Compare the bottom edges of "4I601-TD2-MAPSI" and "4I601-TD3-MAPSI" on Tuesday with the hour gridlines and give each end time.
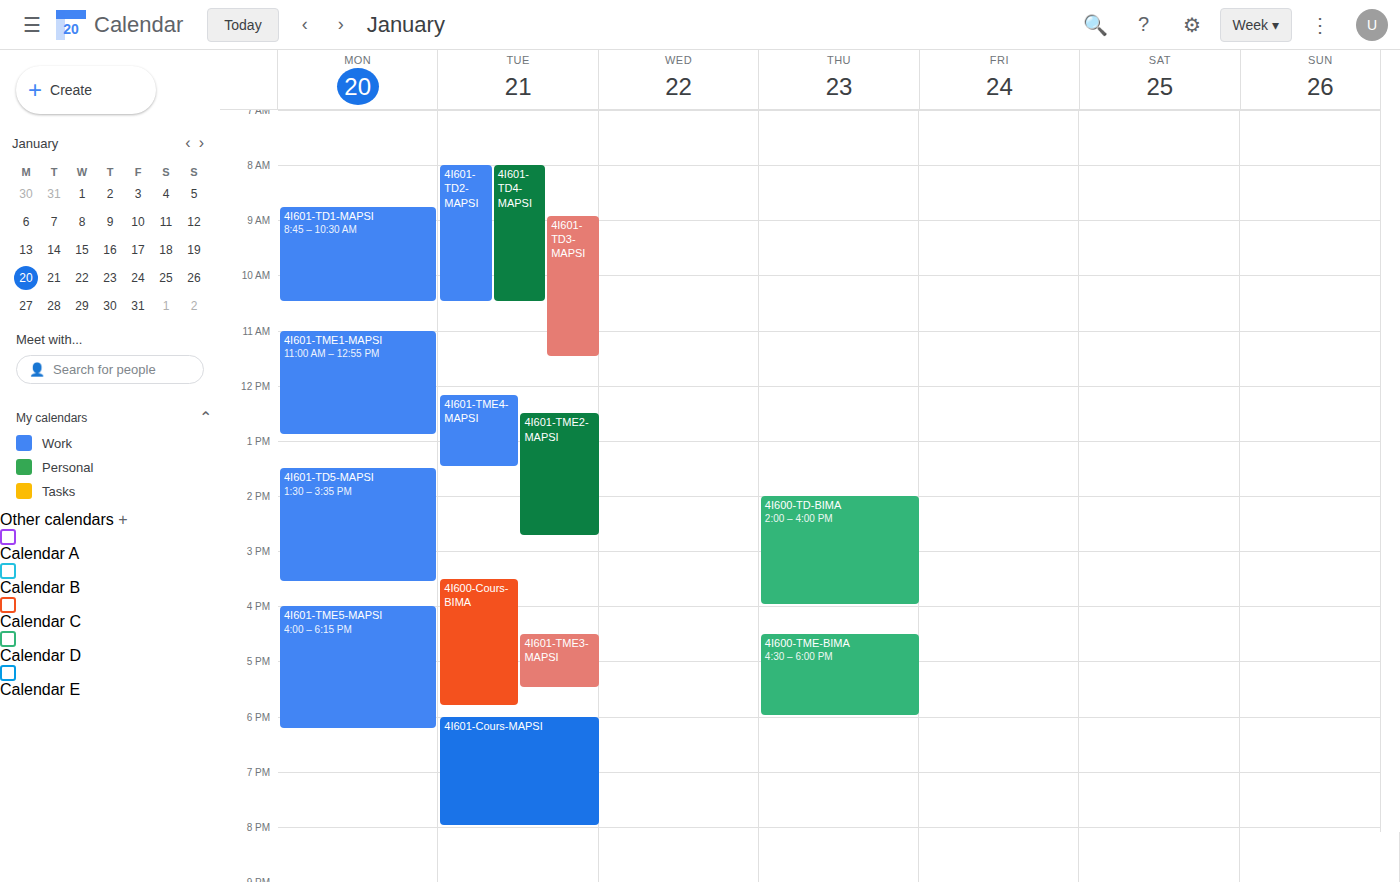
"4I601-TD2-MAPSI": 10:30 AM, halfway between the 10 AM and 11 AM lines. "4I601-TD3-MAPSI": 11:30 AM, halfway between the 11 AM and 12 PM lines.